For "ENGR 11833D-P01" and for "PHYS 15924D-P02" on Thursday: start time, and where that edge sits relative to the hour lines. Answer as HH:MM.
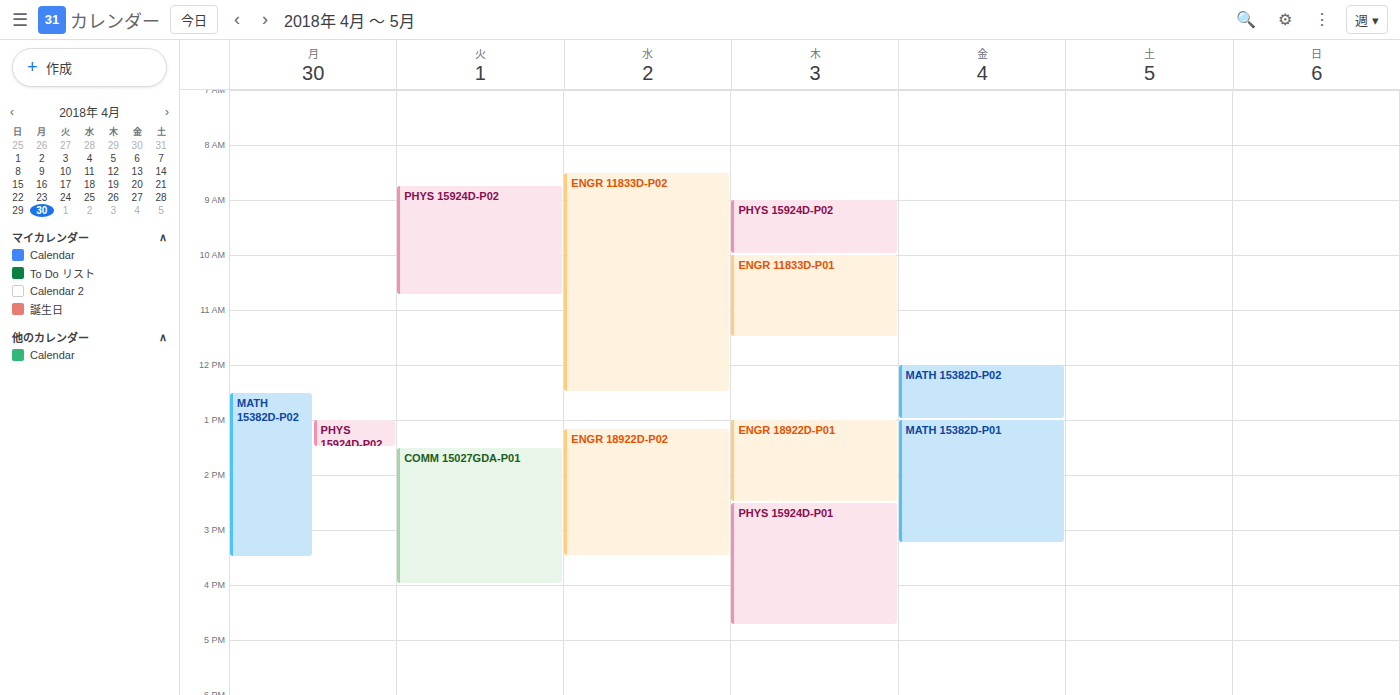
"ENGR 11833D-P01": 10:00, exactly on the 10:00 line. "PHYS 15924D-P02": 09:00, exactly on the 09:00 line.